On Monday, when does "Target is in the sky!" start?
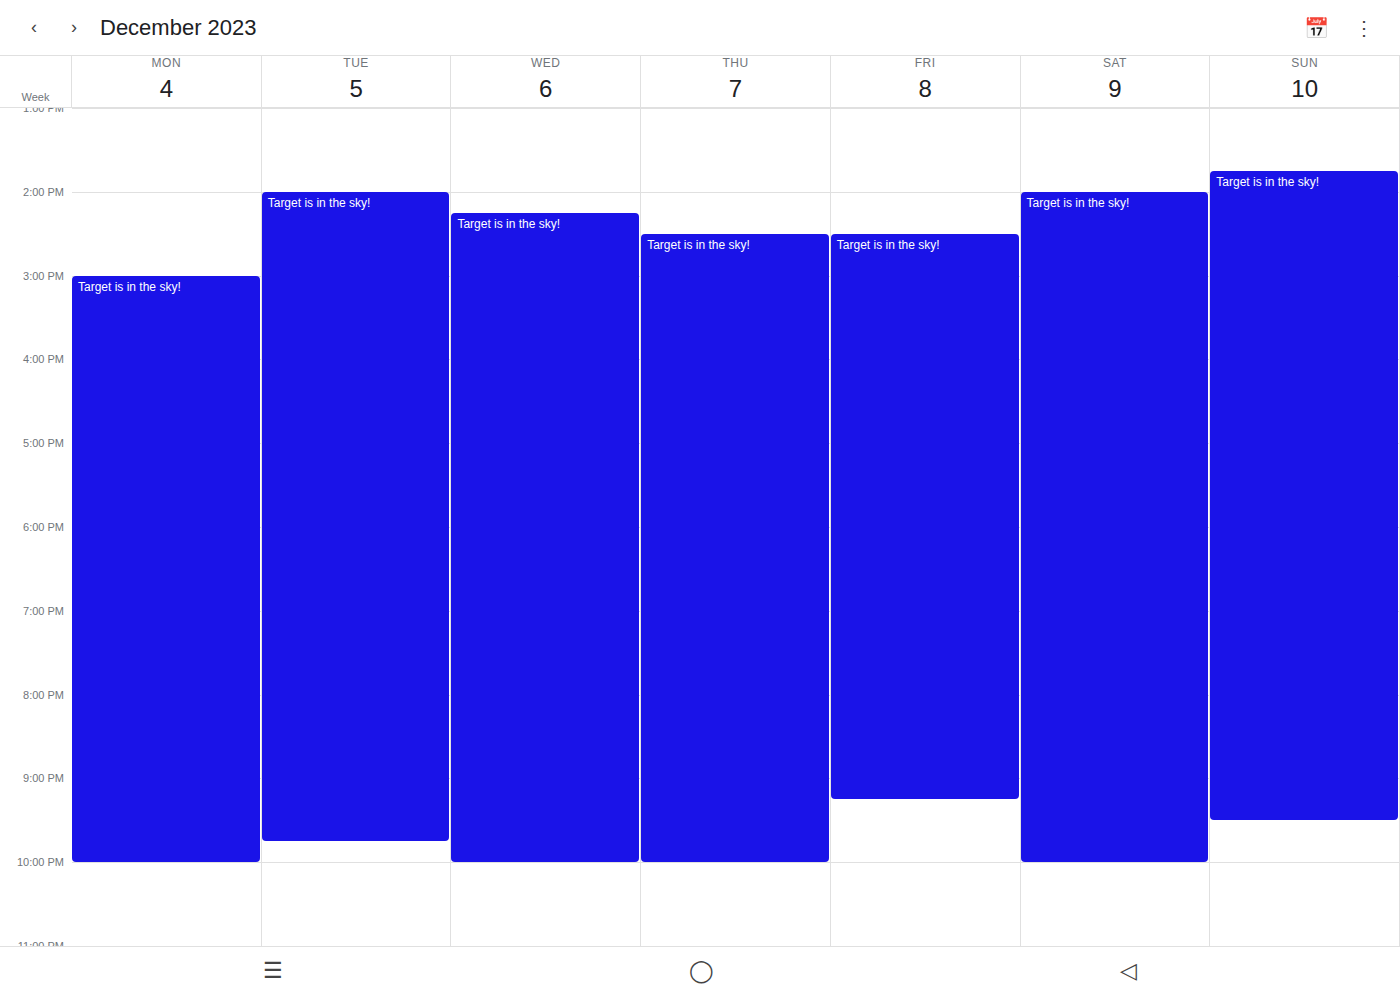
3:00 PM